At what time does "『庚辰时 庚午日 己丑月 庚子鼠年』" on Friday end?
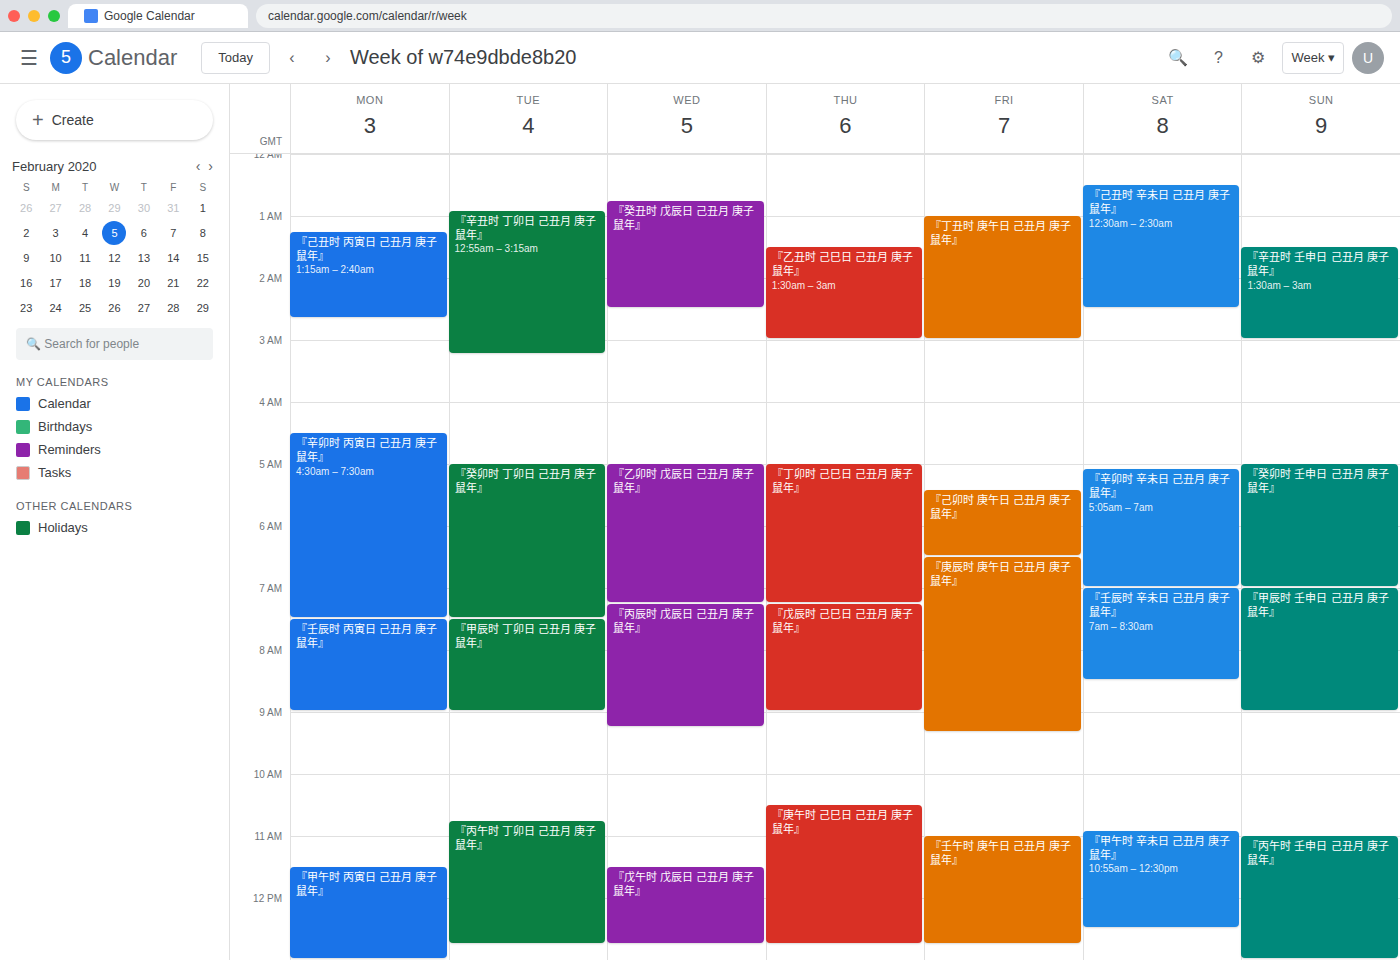
9:20 AM